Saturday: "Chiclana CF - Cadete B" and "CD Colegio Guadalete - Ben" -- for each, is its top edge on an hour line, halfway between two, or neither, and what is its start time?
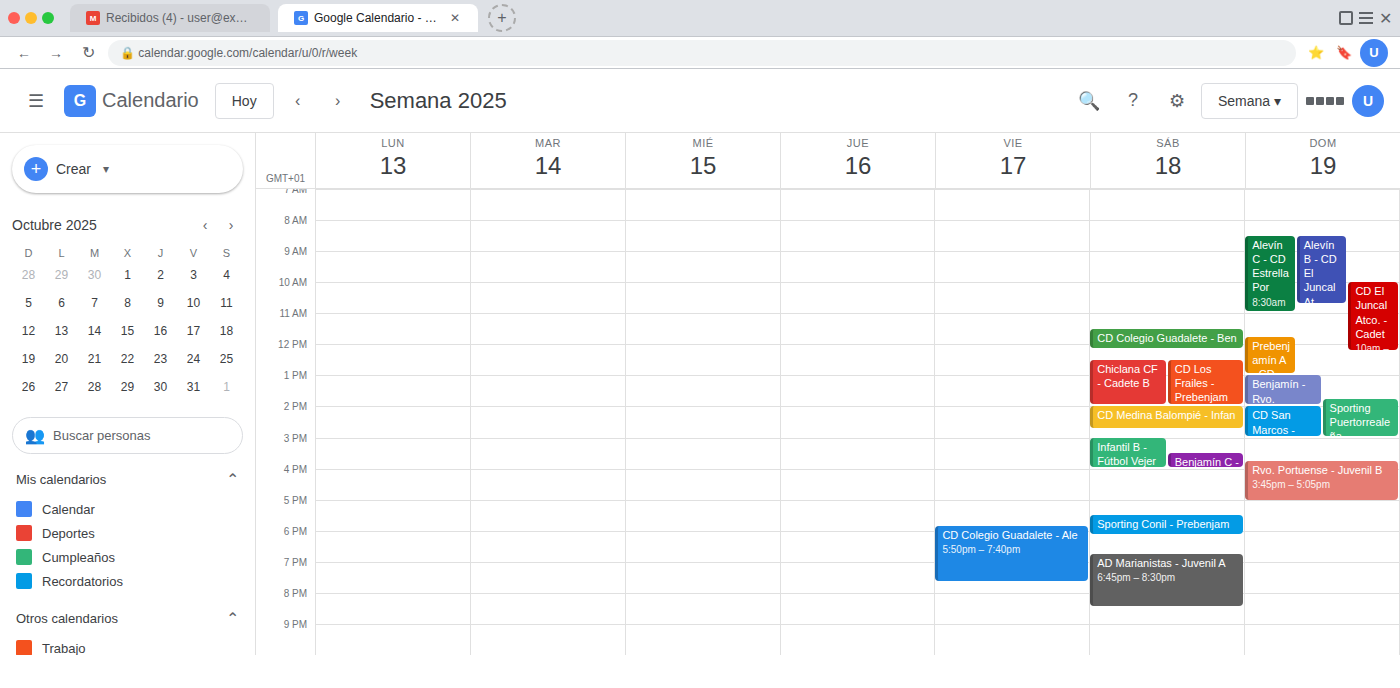
"Chiclana CF - Cadete B": 12:30 PM, halfway between the 12 PM and 1 PM lines. "CD Colegio Guadalete - Ben": 11:30 AM, halfway between the 11 AM and 12 PM lines.